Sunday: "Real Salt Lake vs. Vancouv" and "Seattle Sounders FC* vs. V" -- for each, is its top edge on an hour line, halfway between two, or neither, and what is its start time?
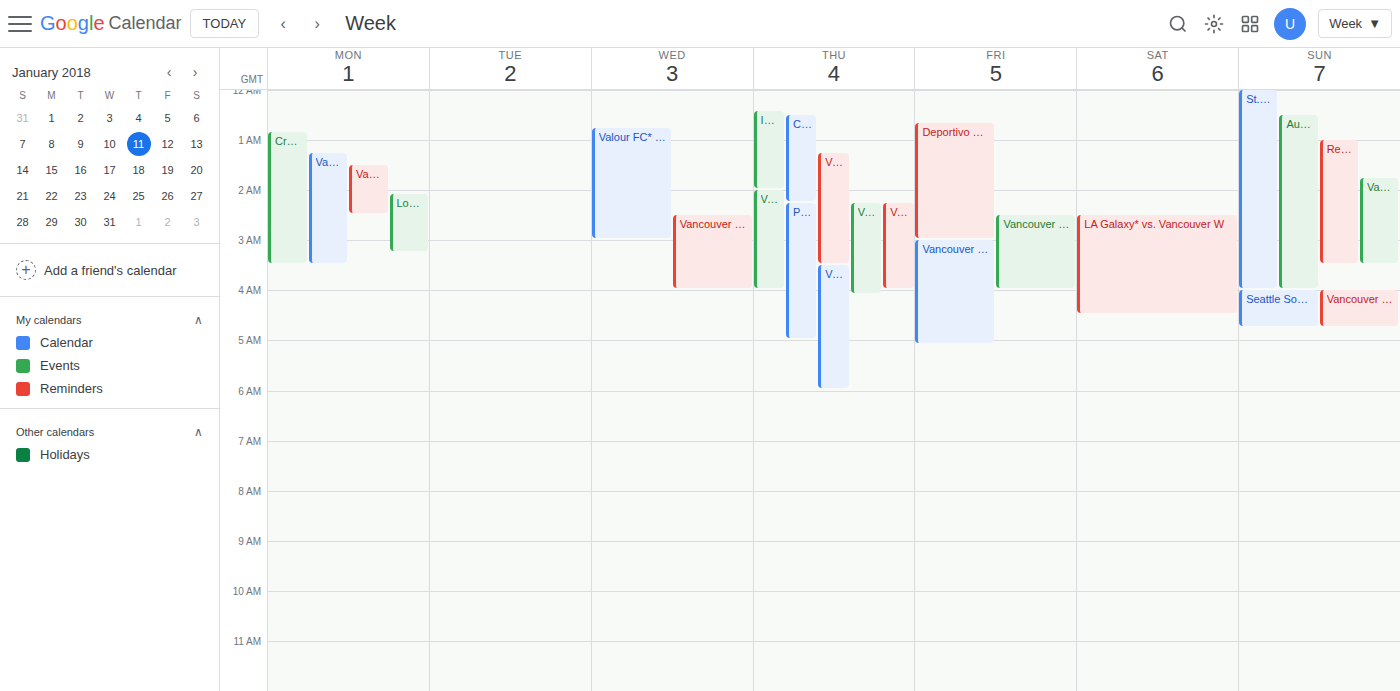
"Real Salt Lake vs. Vancouv": 1:00 AM, exactly on the 1 AM line. "Seattle Sounders FC* vs. V": 4:00 AM, exactly on the 4 AM line.